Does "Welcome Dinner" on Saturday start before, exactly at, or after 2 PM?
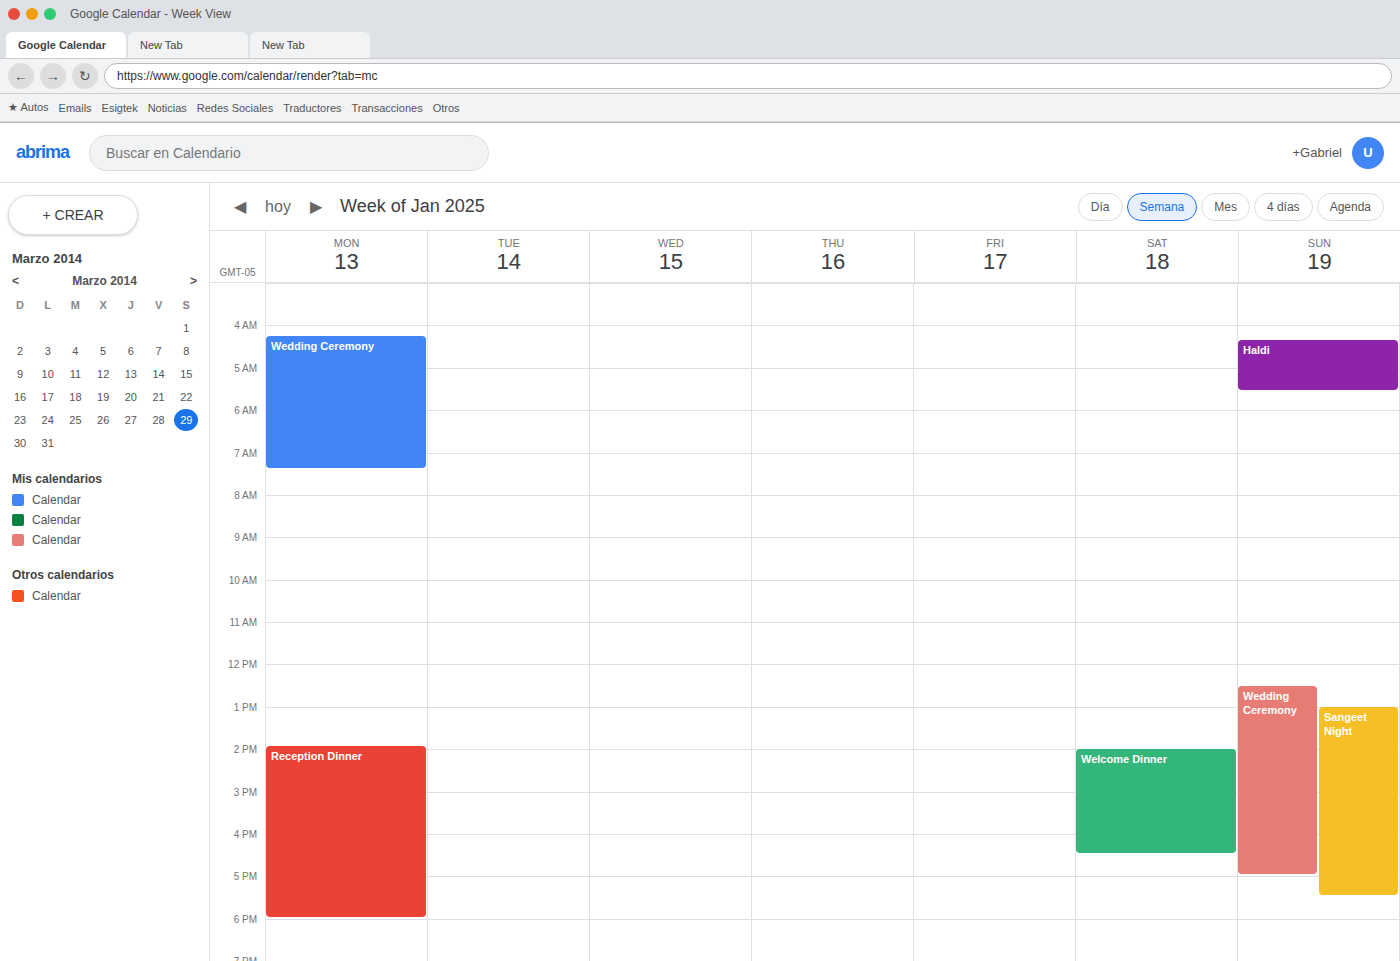
2:00 PM -- exactly at 2 PM, on the 2 PM line.